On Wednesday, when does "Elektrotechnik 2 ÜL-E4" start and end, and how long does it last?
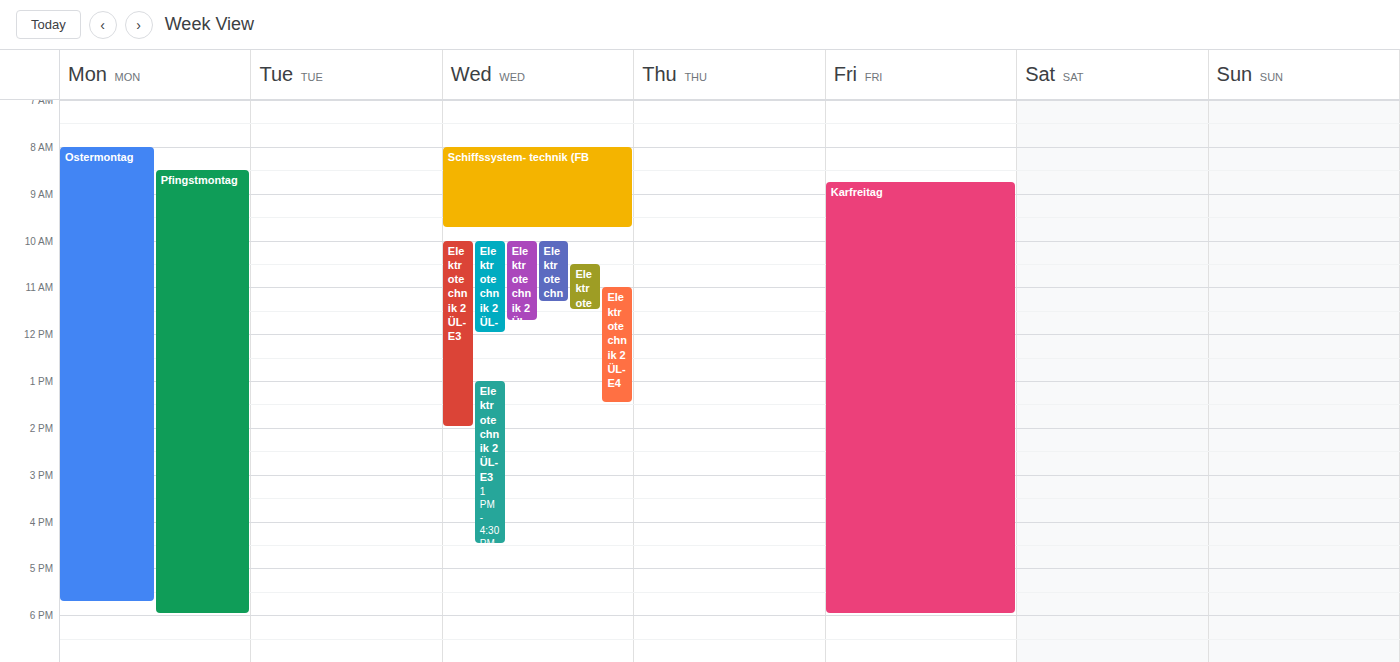
11:00 to 13:30, 2 hours 30 minutes